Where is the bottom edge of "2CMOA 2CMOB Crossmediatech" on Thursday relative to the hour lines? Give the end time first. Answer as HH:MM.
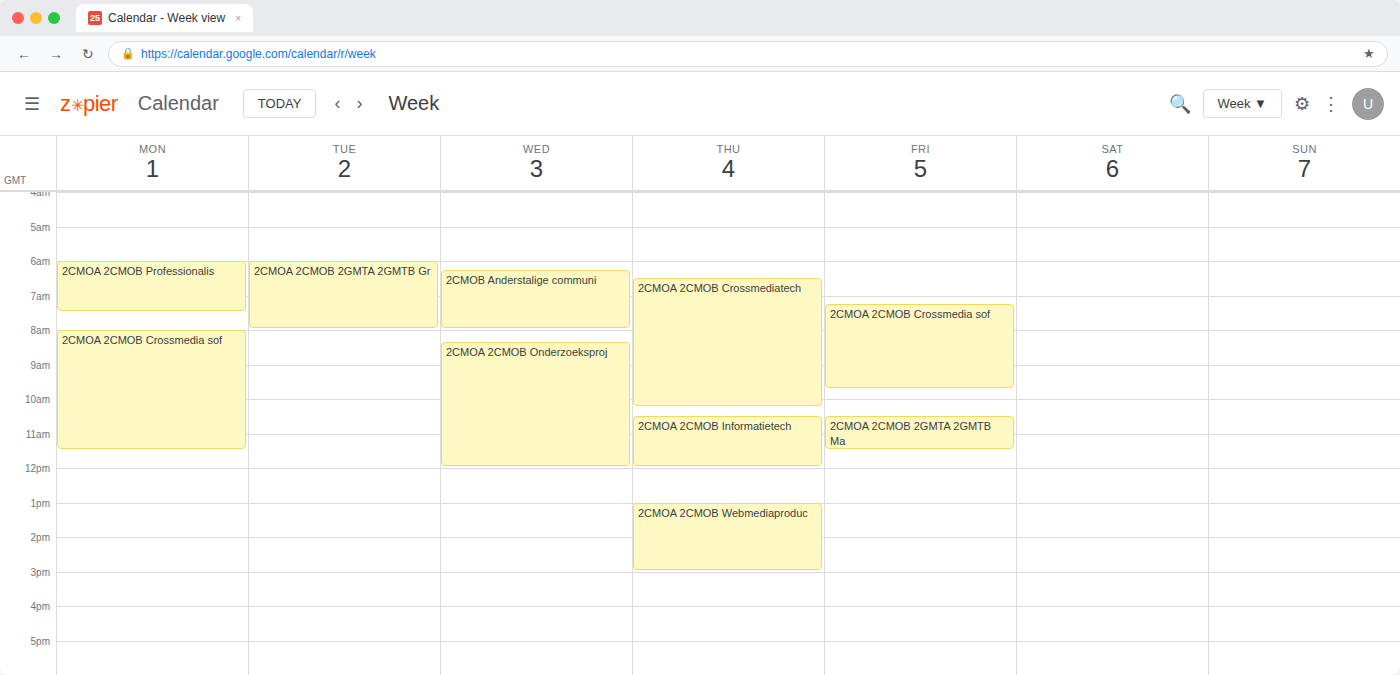
10:15 -- neither: a quarter of the way from the 10:00 line to the 11:00 line.